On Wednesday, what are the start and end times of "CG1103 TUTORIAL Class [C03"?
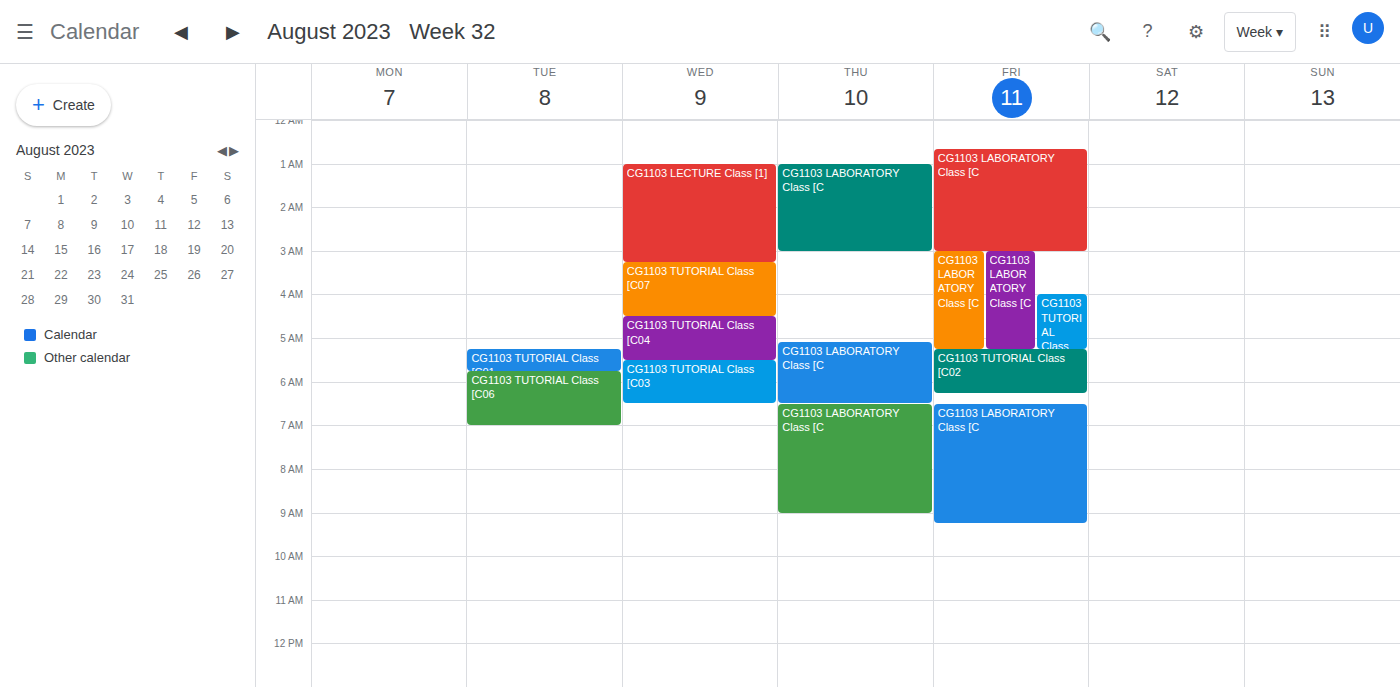
05:30 to 06:30